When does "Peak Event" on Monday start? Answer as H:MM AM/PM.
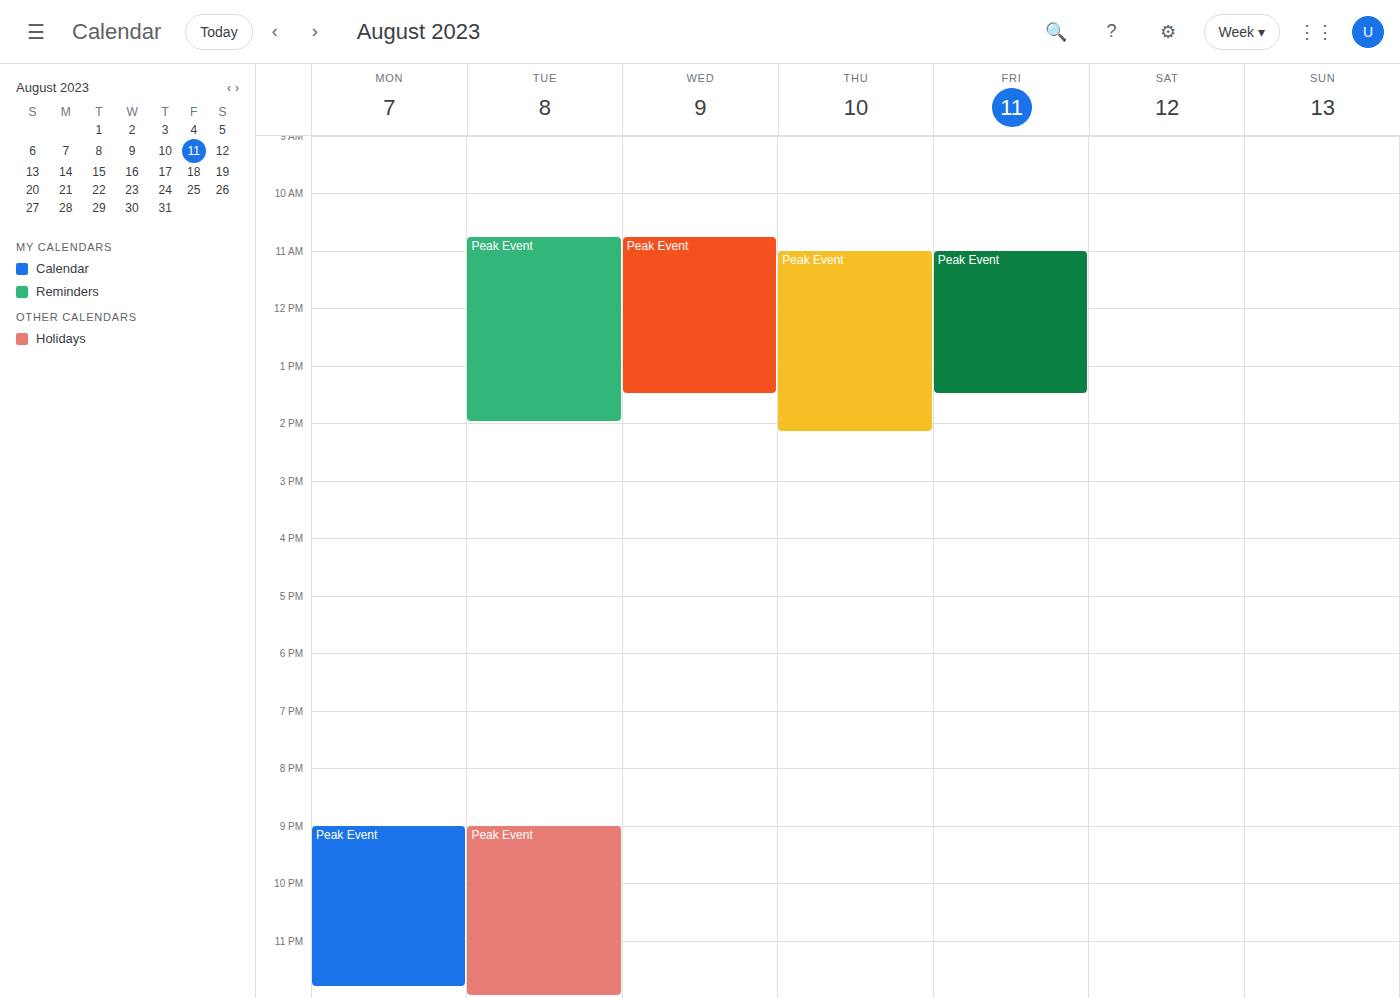
9:00 PM